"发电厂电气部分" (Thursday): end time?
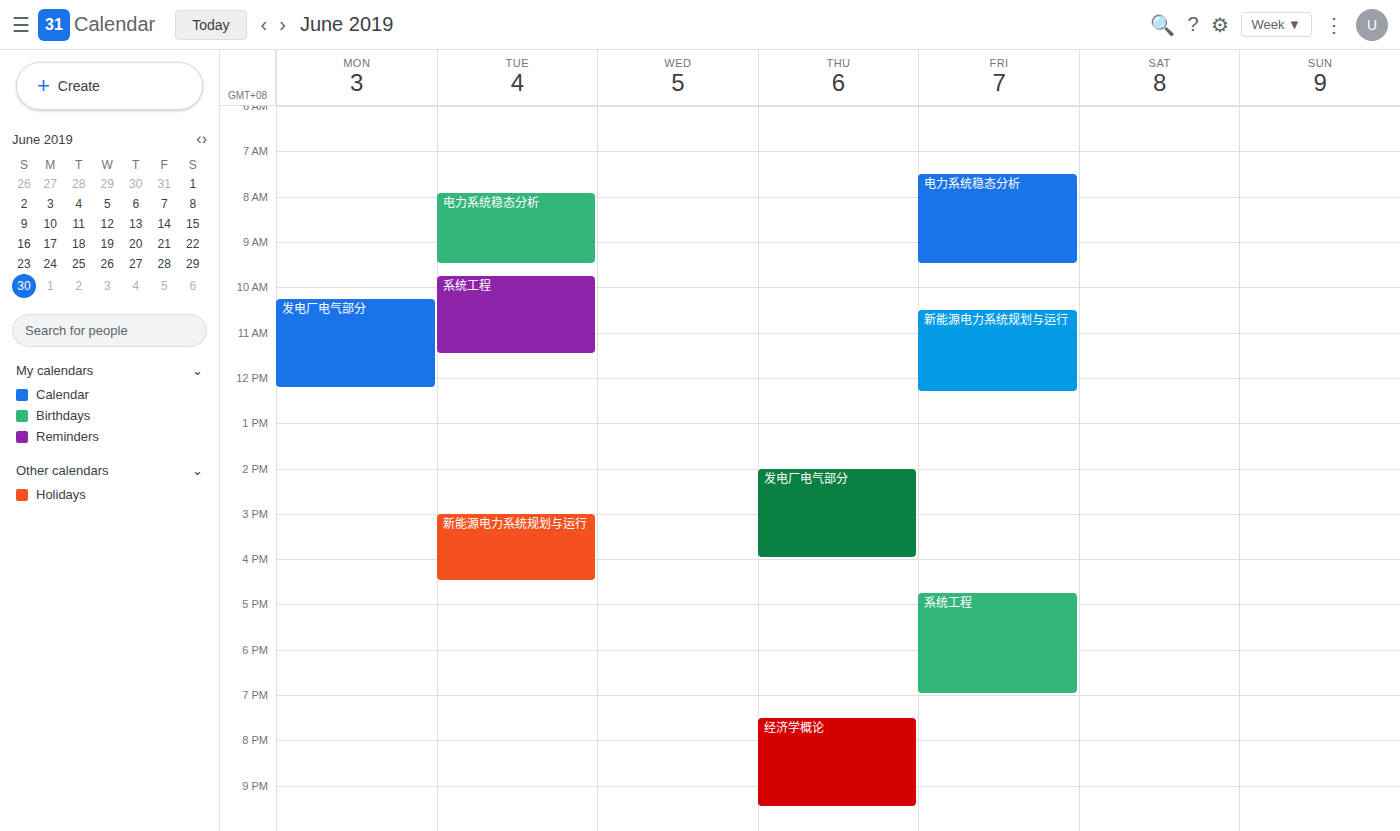
4:00 PM